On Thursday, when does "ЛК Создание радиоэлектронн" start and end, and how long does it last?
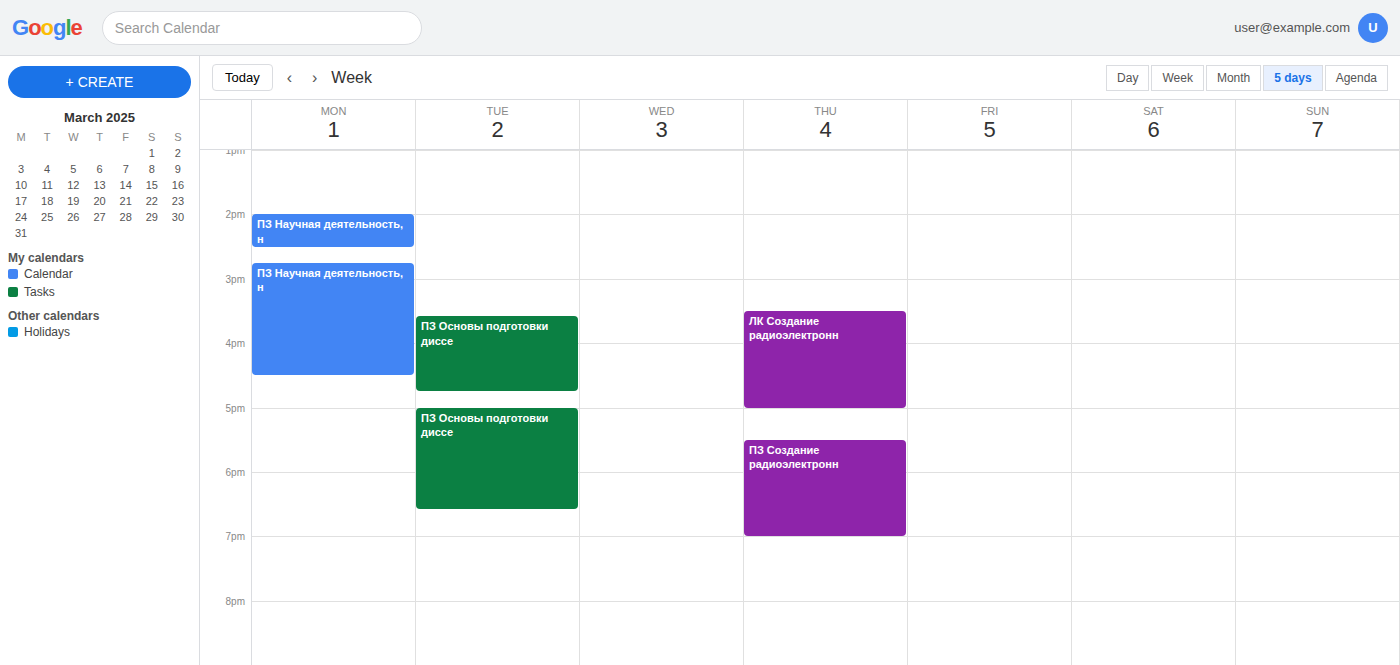
3:30 PM to 5:00 PM, 1 hour 30 minutes